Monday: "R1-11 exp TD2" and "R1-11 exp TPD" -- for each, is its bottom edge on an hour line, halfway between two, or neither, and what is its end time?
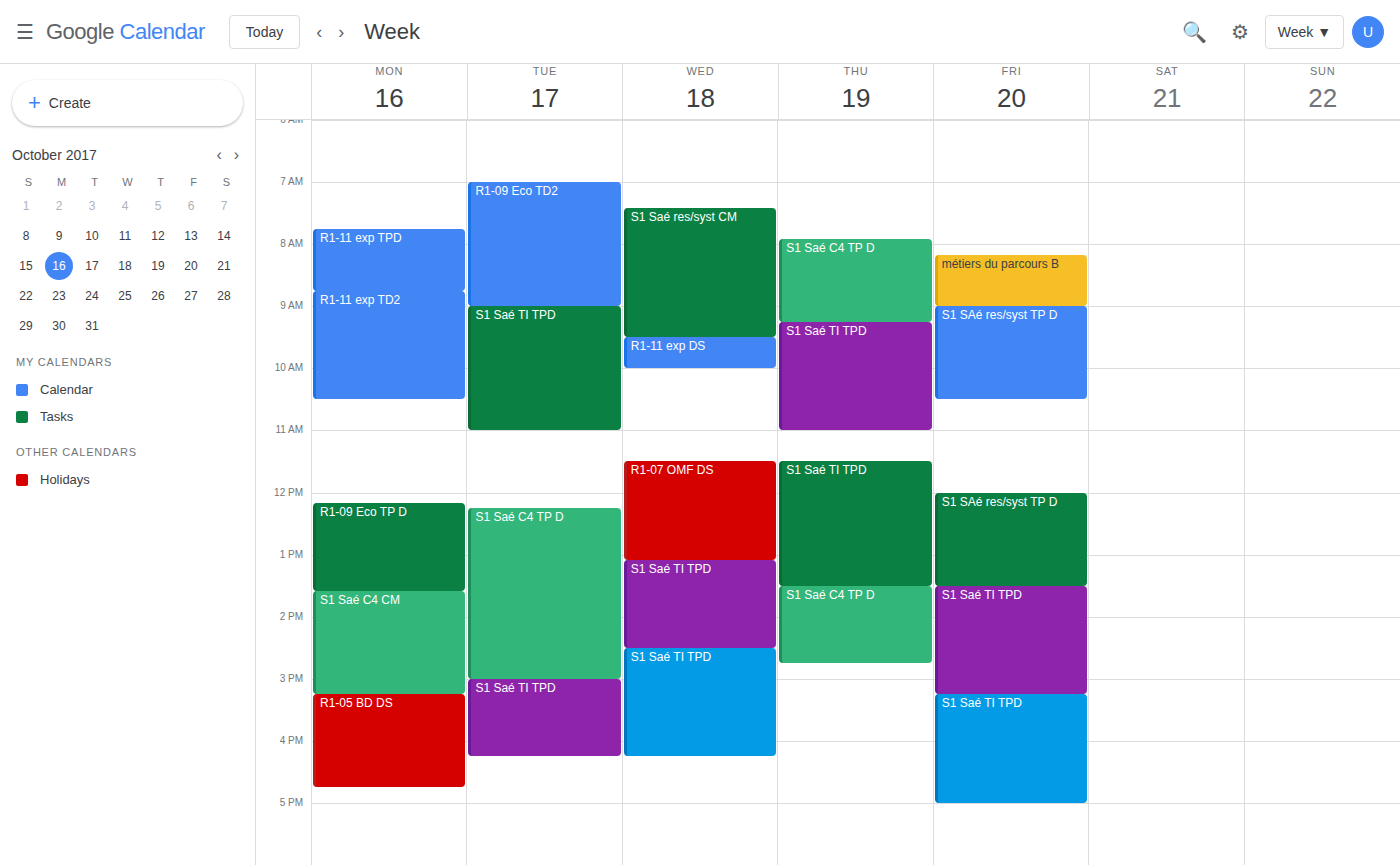
"R1-11 exp TD2": 10:30 AM, halfway between the 10 AM and 11 AM lines. "R1-11 exp TPD": 8:45 AM, neither: three quarters of the way from the 8 AM line to the 9 AM line.